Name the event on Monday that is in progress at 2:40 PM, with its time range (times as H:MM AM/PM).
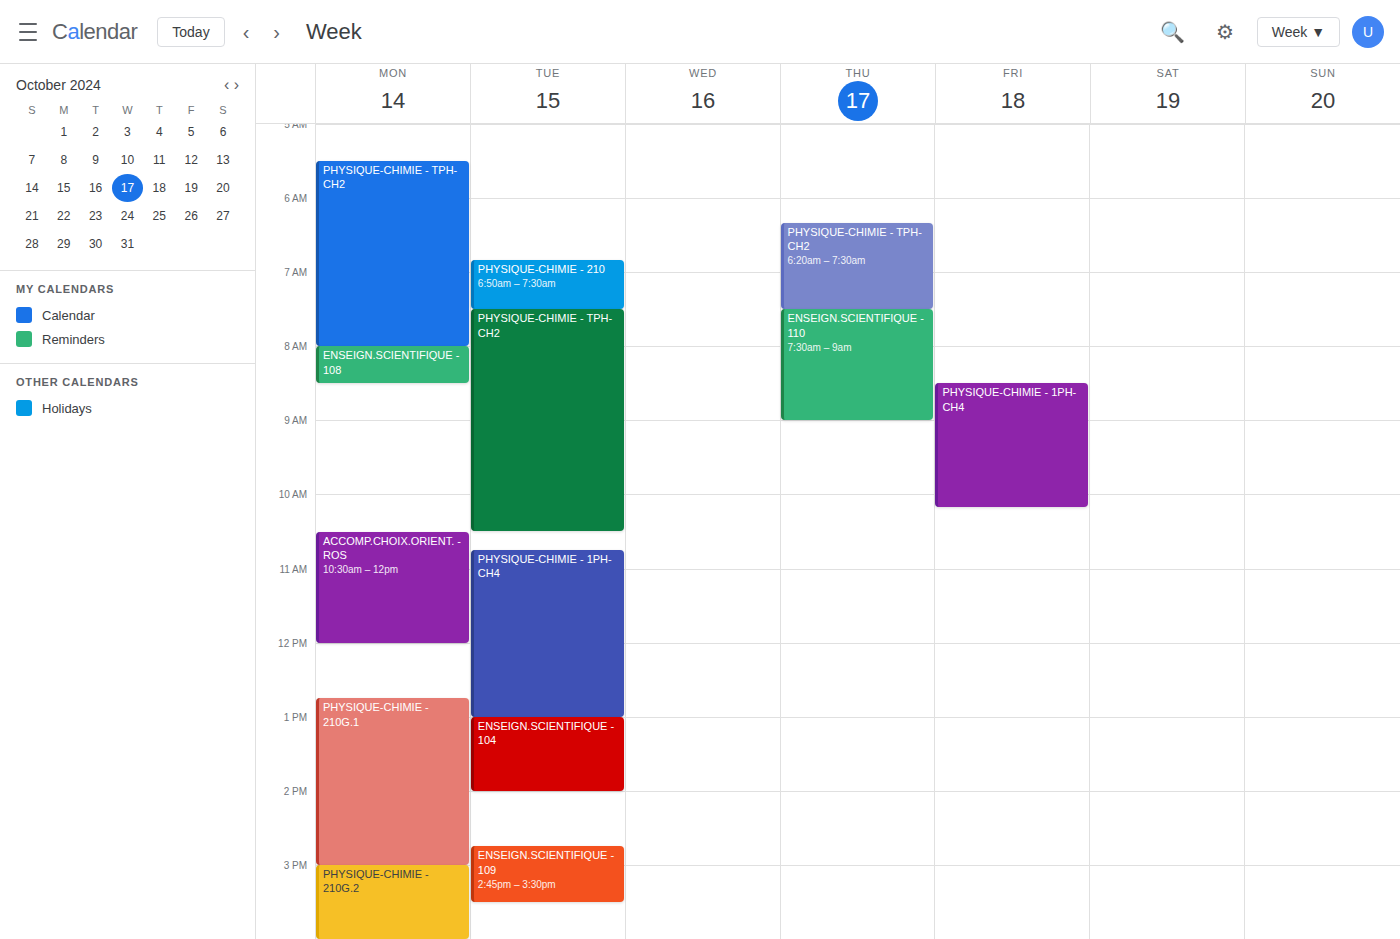
"PHYSIQUE-CHIMIE - 210G.1", 12:45 PM to 3:00 PM